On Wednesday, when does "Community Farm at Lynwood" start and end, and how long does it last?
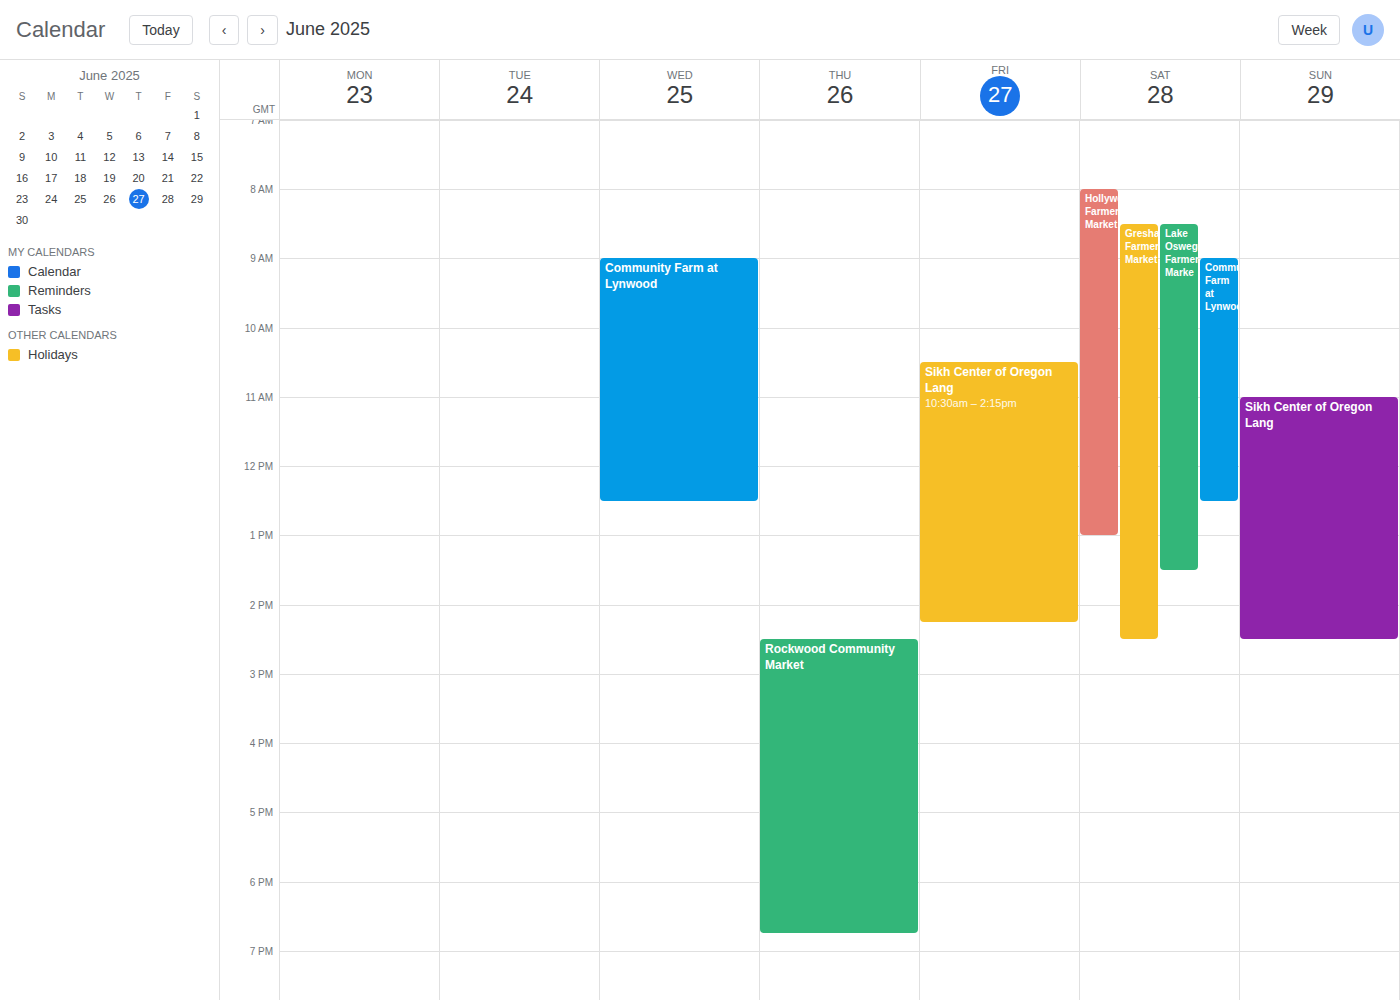
9:00 AM to 12:30 PM, 3 hours 30 minutes